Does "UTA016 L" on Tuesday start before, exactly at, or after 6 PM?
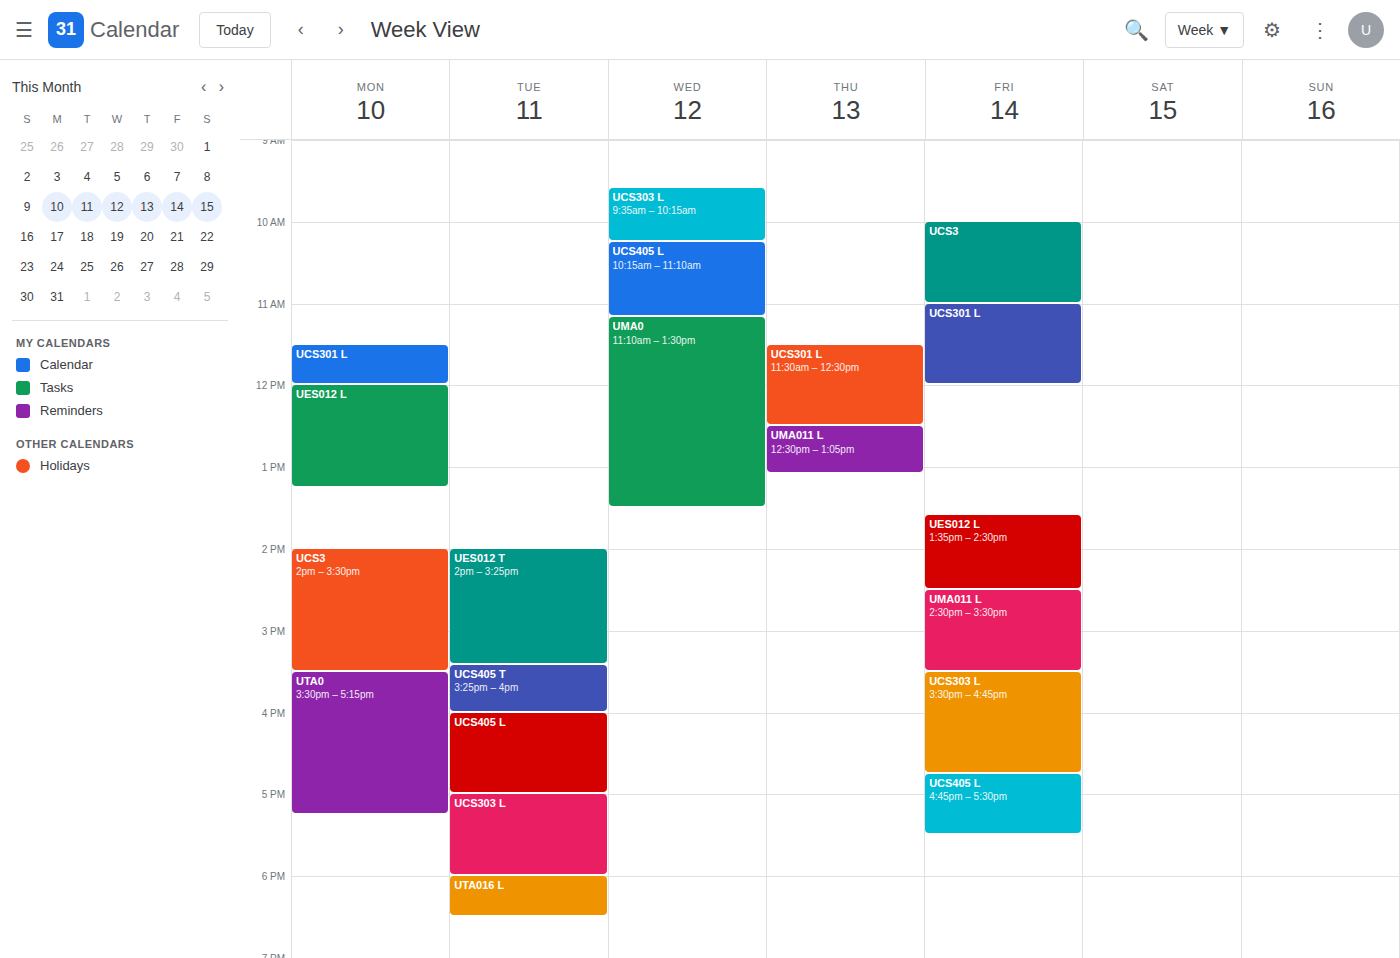
6:00 PM -- exactly at 6 PM, on the 6 PM line.